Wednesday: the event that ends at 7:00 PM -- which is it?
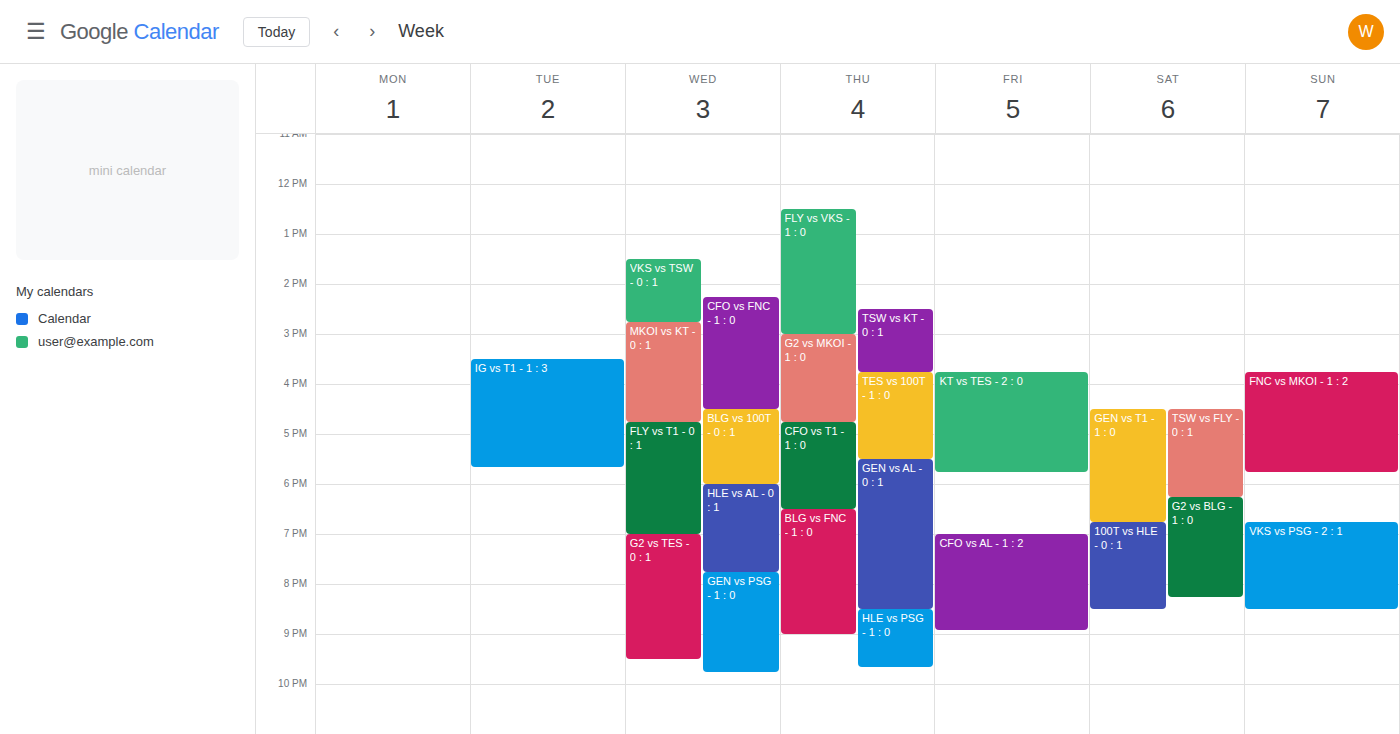
"FLY vs T1 - 0 : 1"